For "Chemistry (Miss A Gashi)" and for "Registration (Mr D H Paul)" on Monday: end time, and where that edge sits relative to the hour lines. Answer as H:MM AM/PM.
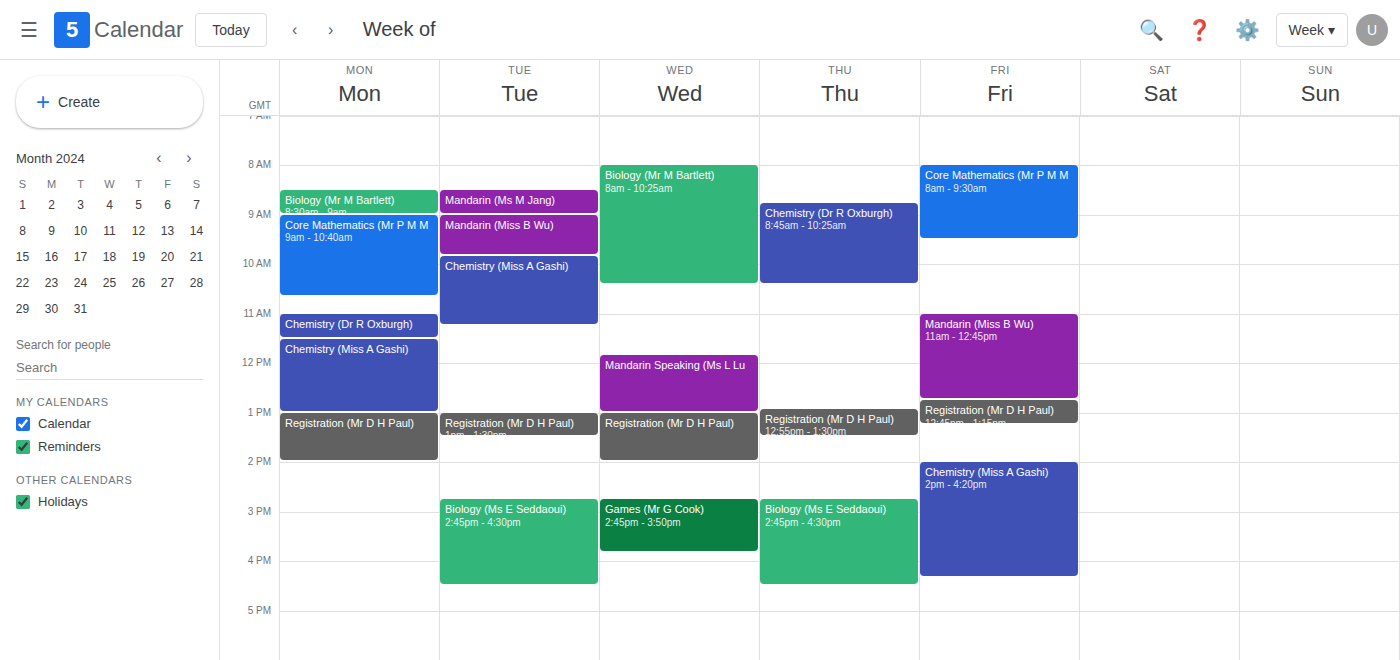
"Chemistry (Miss A Gashi)": 1:00 PM, exactly on the 1 PM line. "Registration (Mr D H Paul)": 2:00 PM, exactly on the 2 PM line.